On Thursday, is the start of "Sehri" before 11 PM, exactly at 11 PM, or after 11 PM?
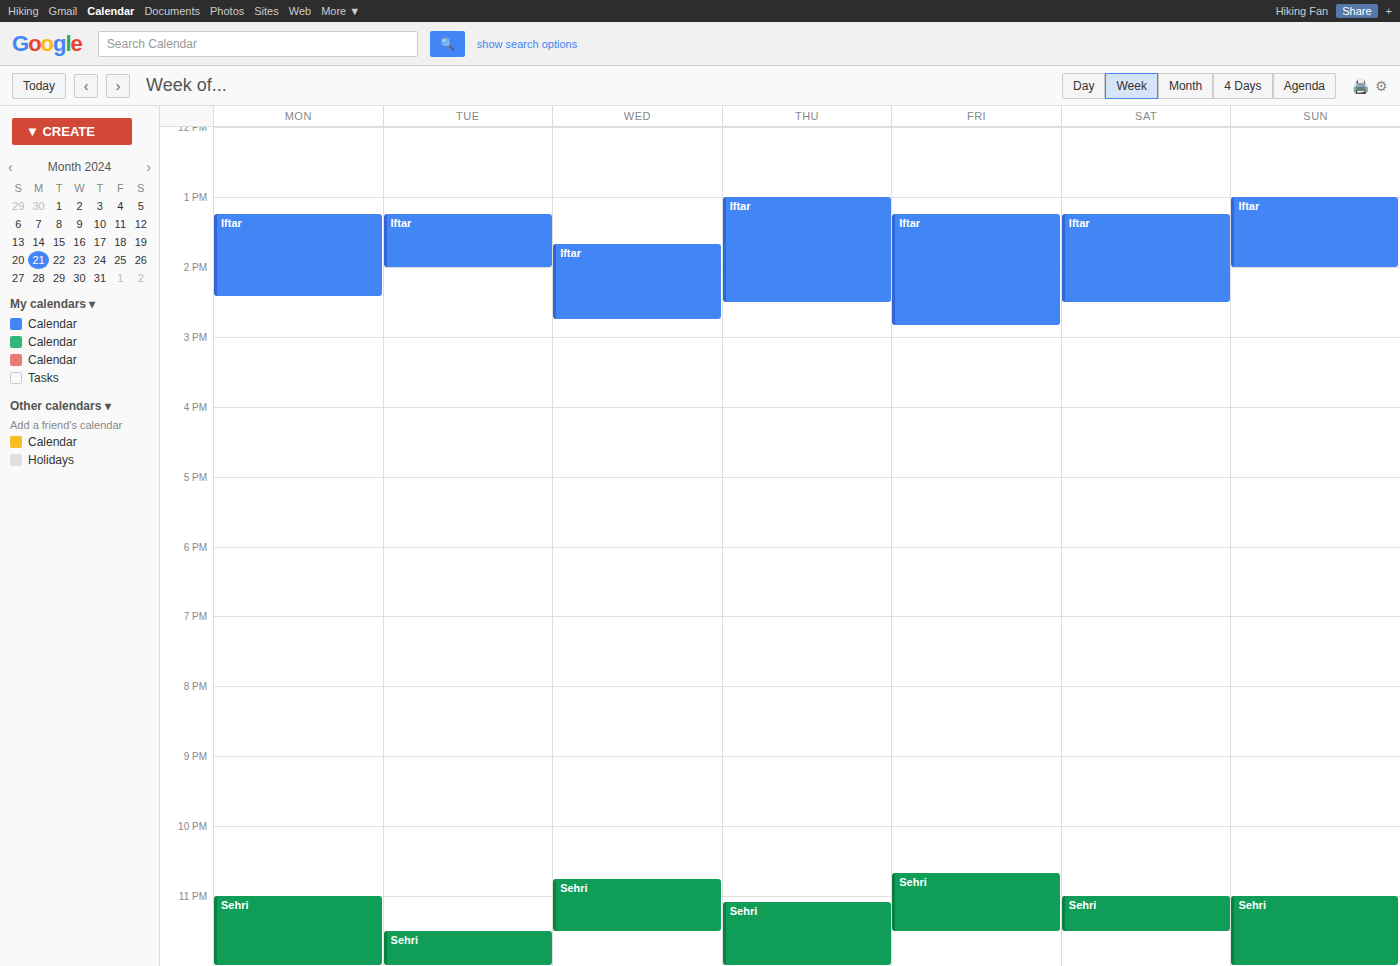
11:05 PM -- after 11 PM, 5 minutes below the 11 PM line.